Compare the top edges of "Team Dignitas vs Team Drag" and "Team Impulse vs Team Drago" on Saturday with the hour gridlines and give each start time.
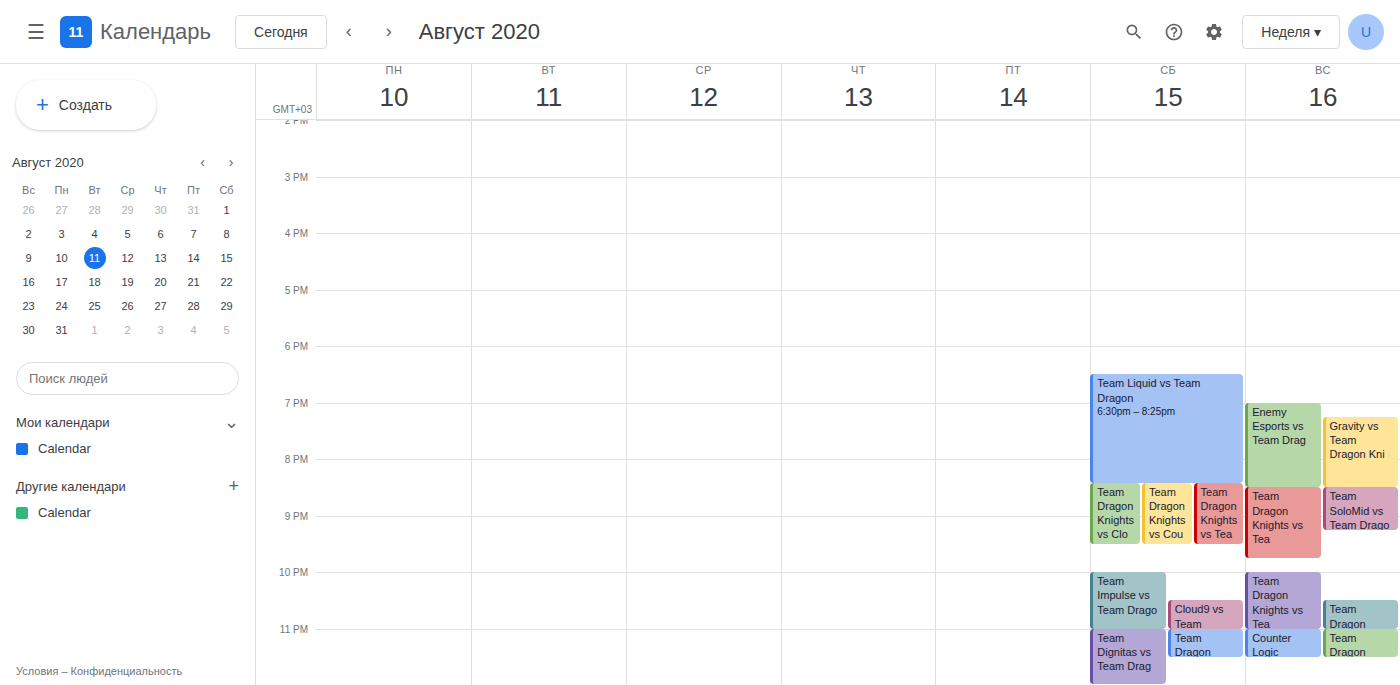
"Team Dignitas vs Team Drag": 11:00 PM, exactly on the 11 PM line. "Team Impulse vs Team Drago": 10:00 PM, exactly on the 10 PM line.